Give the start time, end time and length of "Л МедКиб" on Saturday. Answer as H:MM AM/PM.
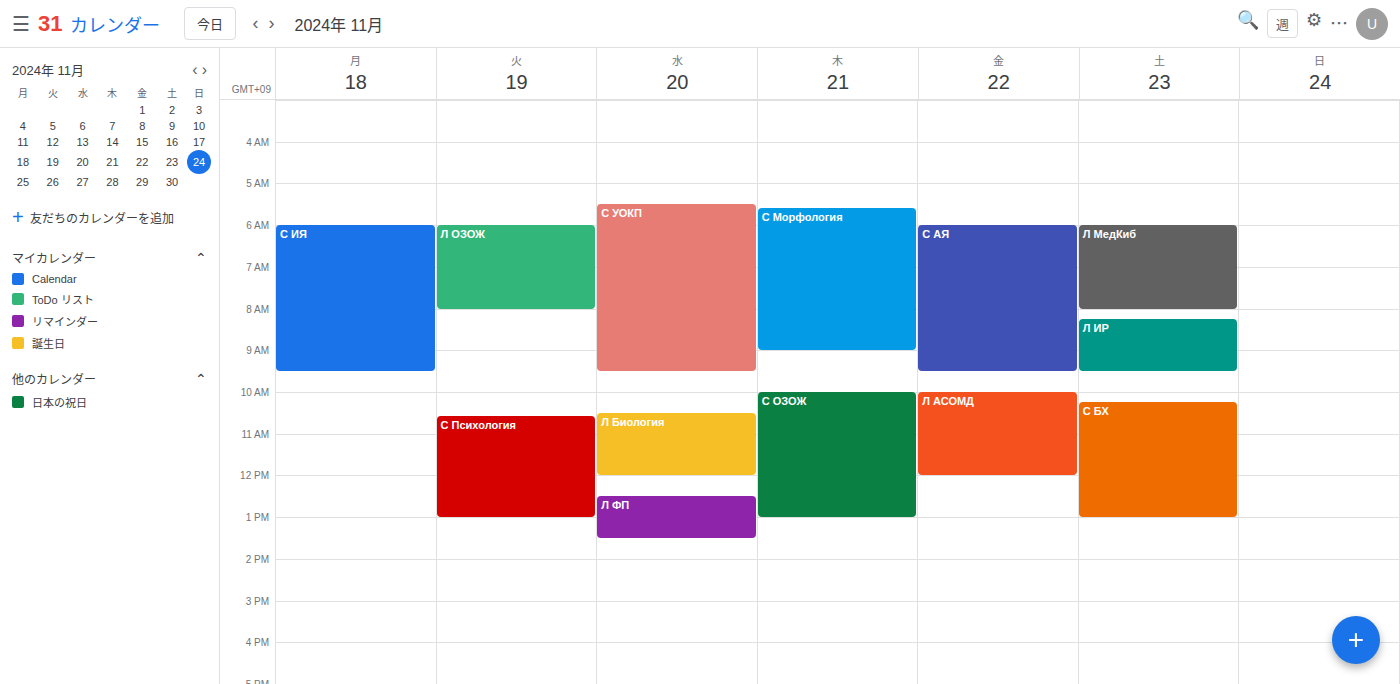
6:00 AM to 8:00 AM, 2 hours